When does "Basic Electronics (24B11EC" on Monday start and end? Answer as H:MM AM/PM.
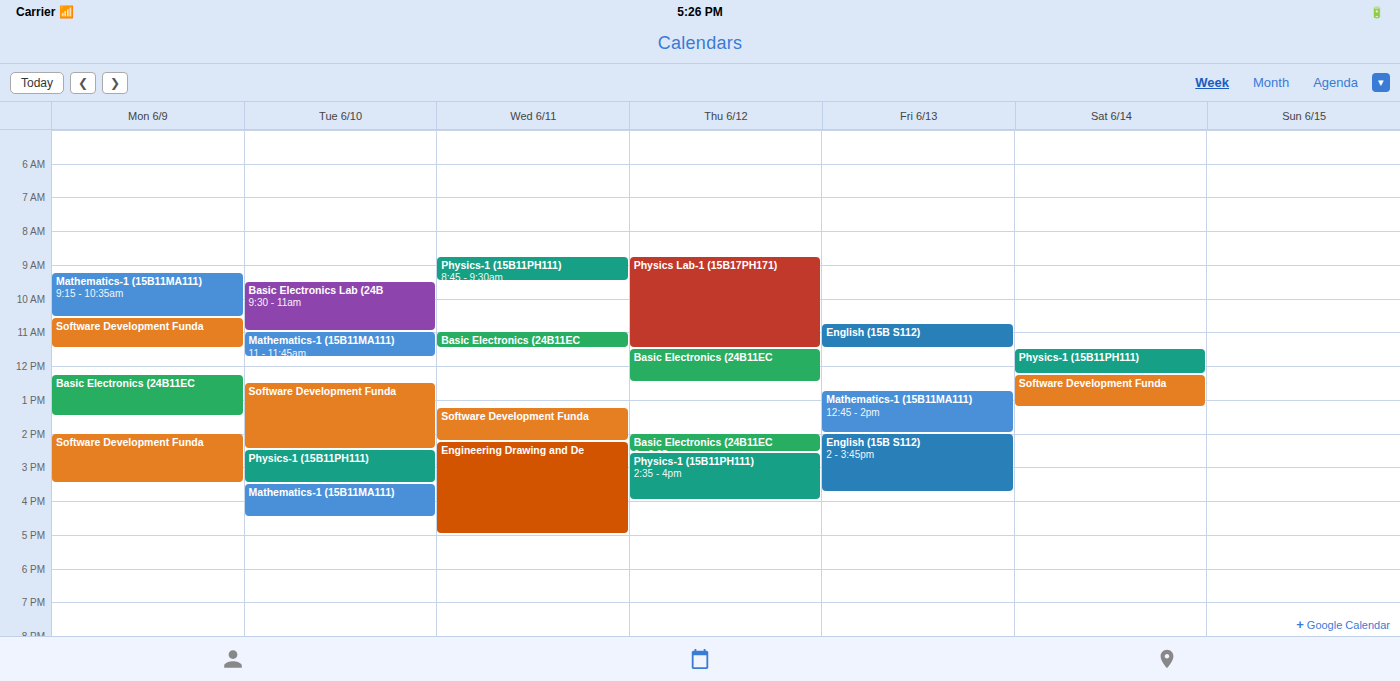
12:15 PM to 1:30 PM